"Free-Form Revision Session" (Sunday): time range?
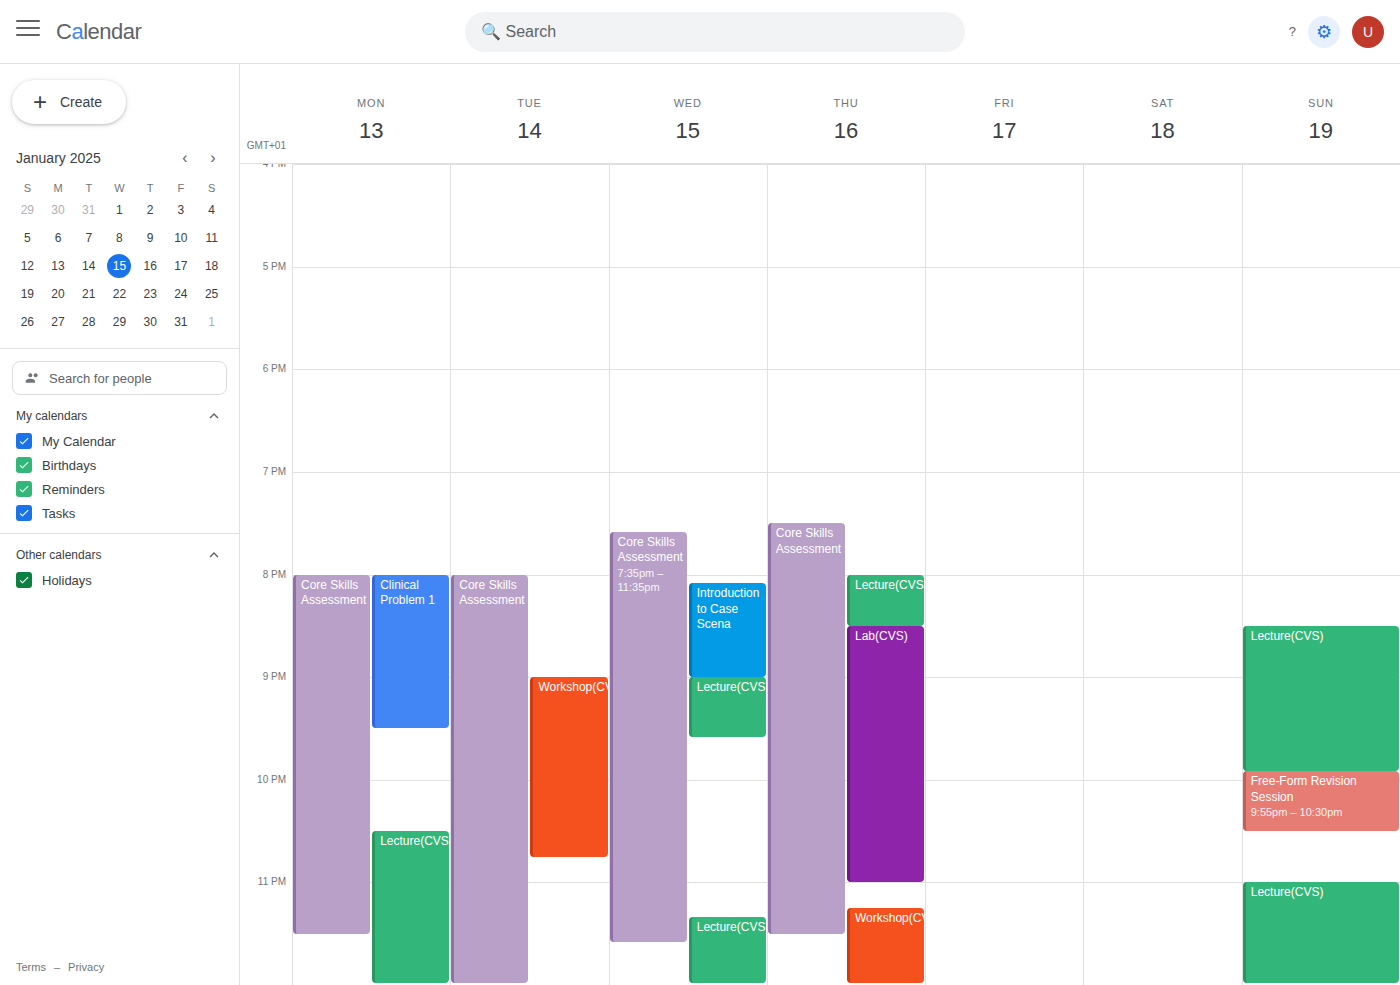
9:55 PM to 10:30 PM